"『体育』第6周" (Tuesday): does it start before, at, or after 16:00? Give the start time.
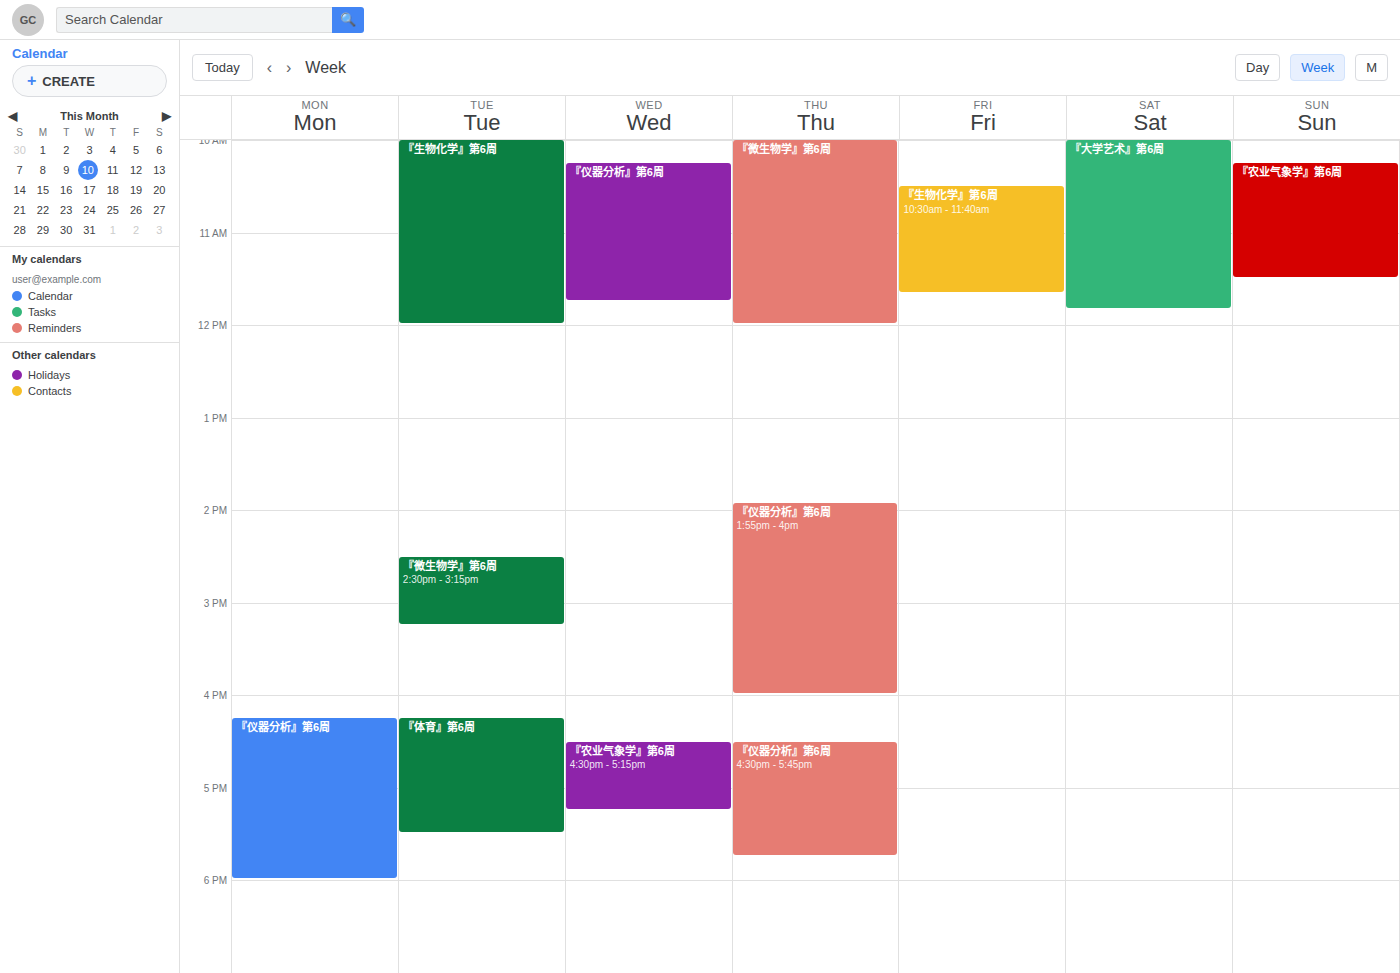
16:15 -- after 16:00, 15 minutes below the 16:00 line.